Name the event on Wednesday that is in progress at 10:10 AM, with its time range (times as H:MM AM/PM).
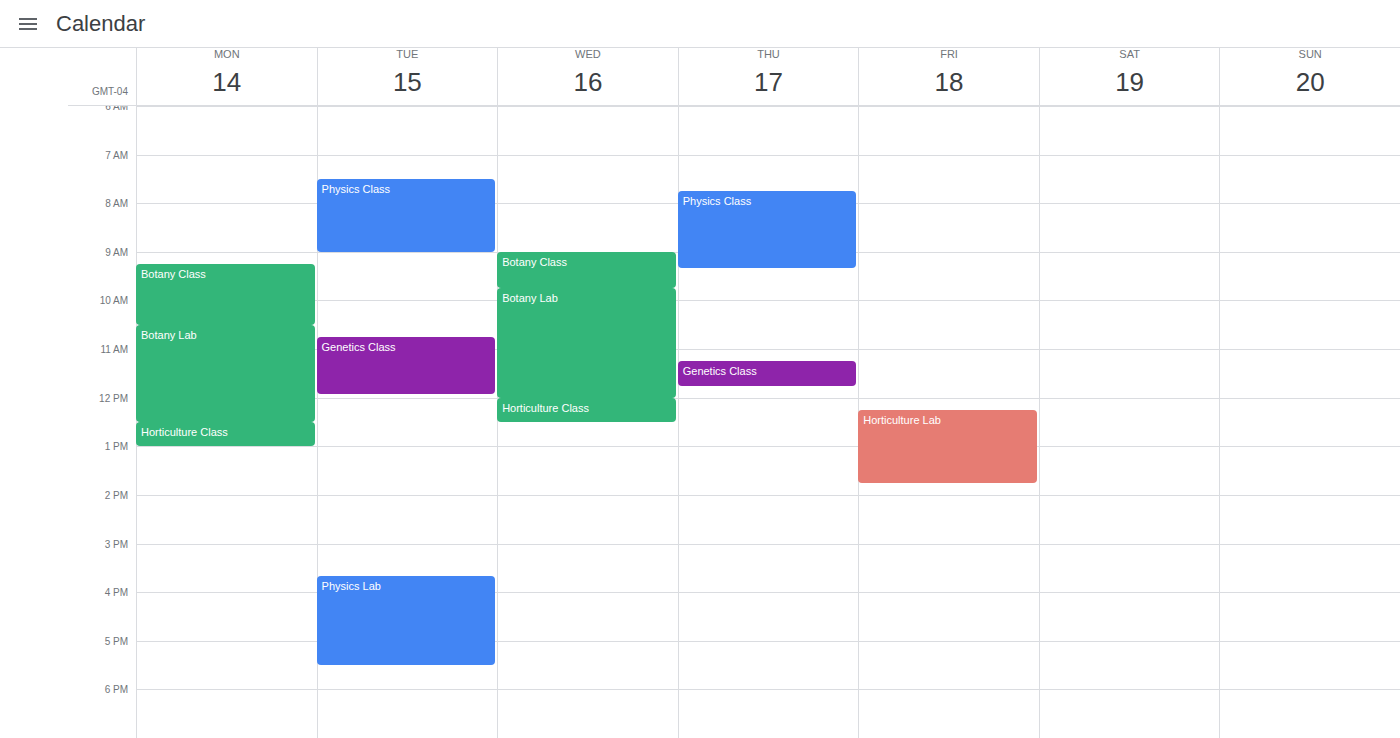
"Botany Lab", 9:45 AM to 12:00 PM